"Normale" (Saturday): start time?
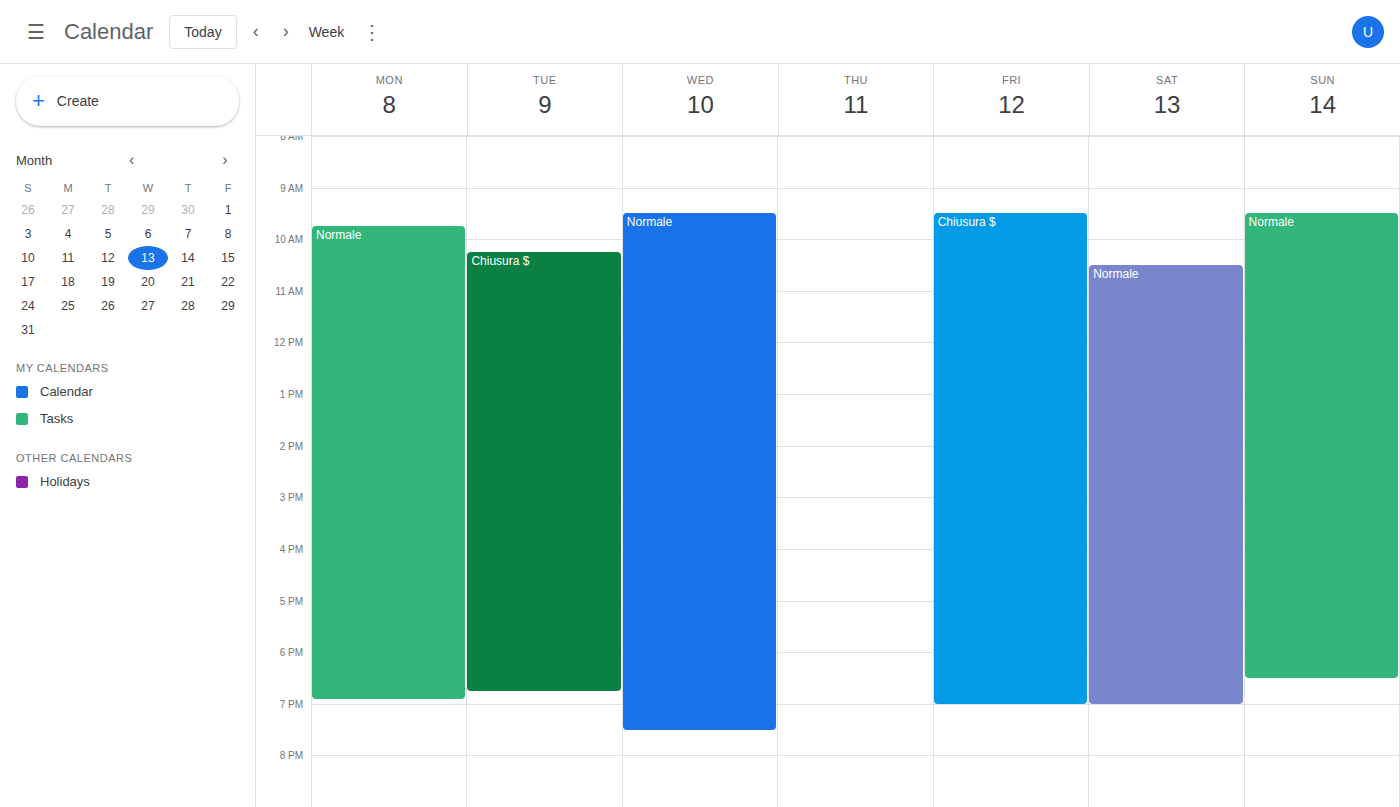
10:30 AM